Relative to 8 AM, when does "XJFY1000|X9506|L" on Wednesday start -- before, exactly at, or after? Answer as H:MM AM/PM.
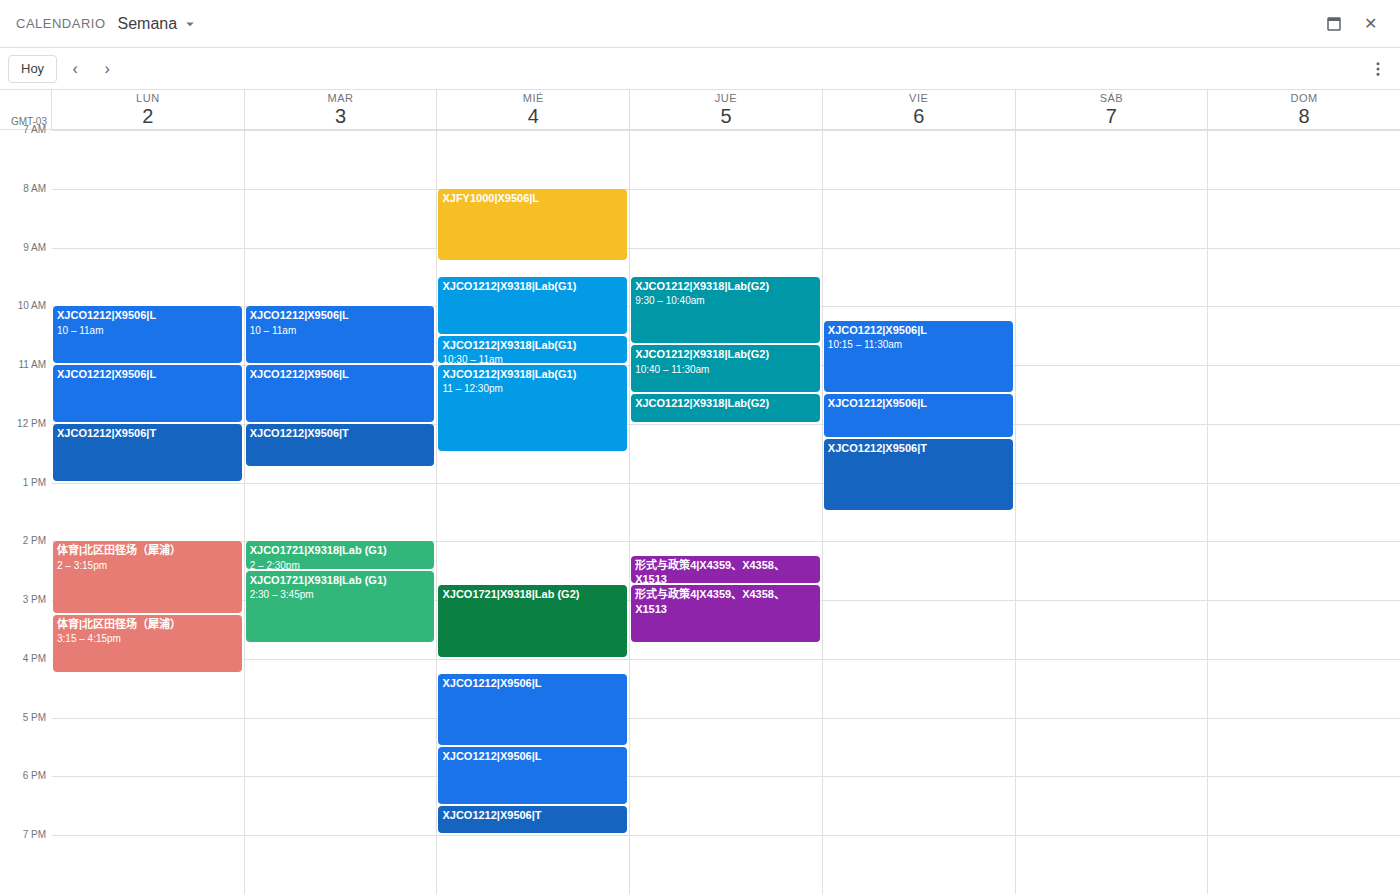
8:00 AM -- exactly at 8 AM, on the 8 AM line.